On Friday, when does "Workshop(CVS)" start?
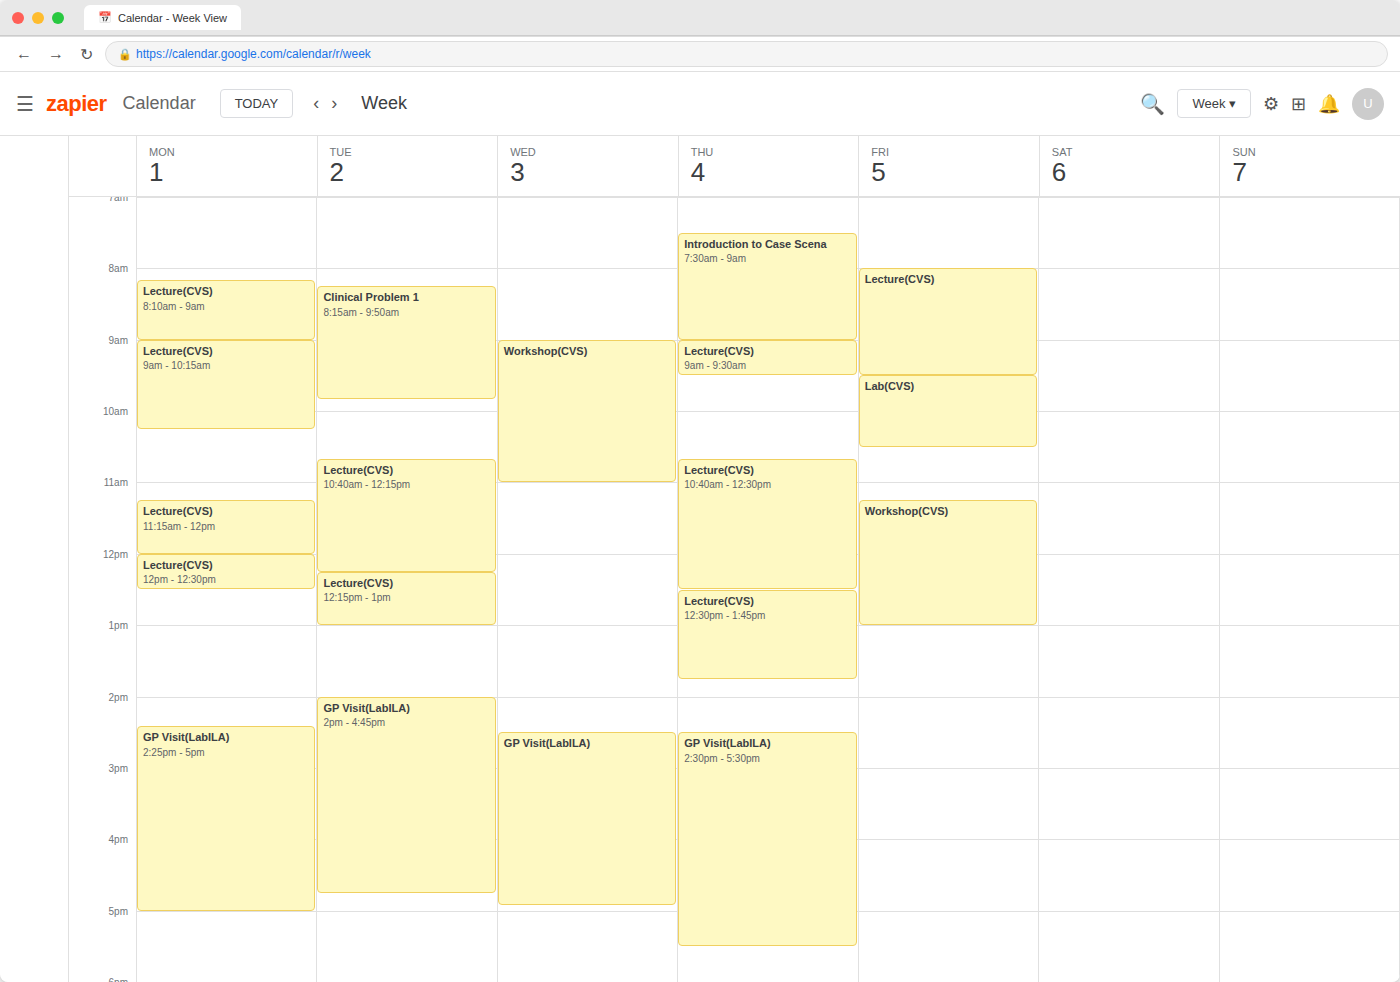
11:15 AM